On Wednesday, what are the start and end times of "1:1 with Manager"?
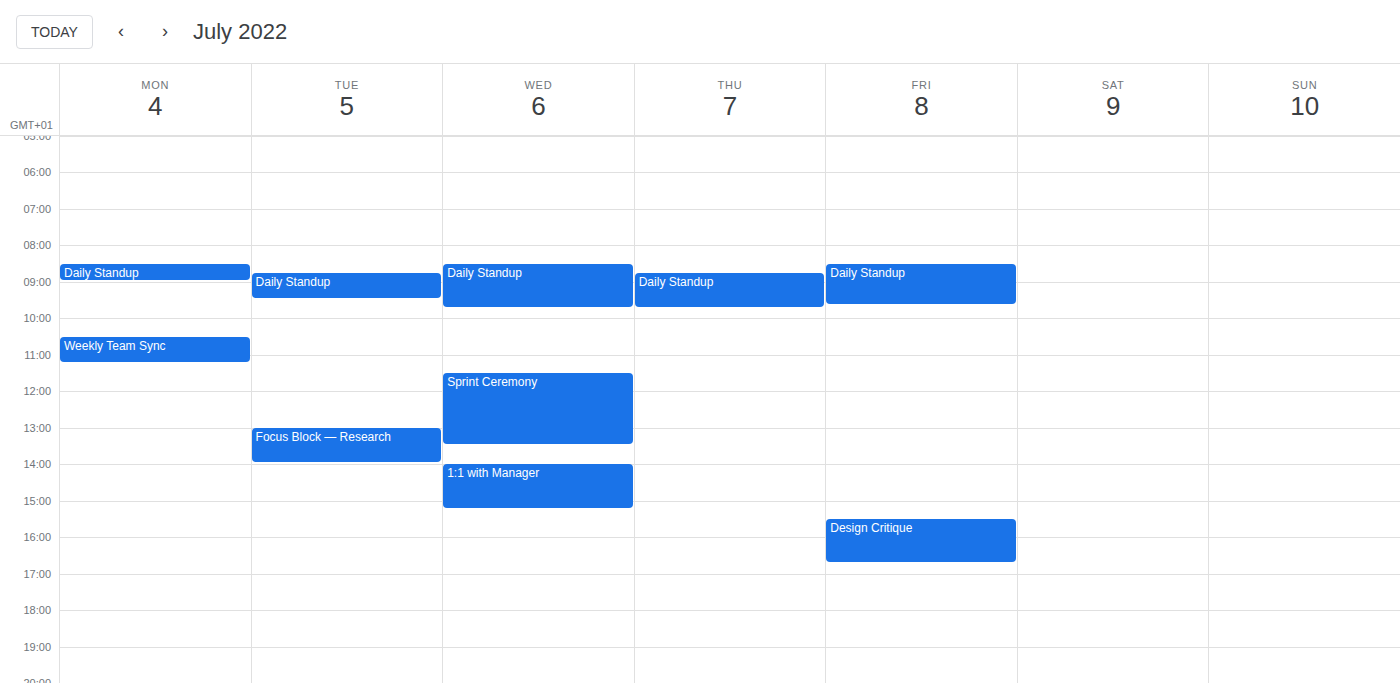
2:00 PM to 3:15 PM